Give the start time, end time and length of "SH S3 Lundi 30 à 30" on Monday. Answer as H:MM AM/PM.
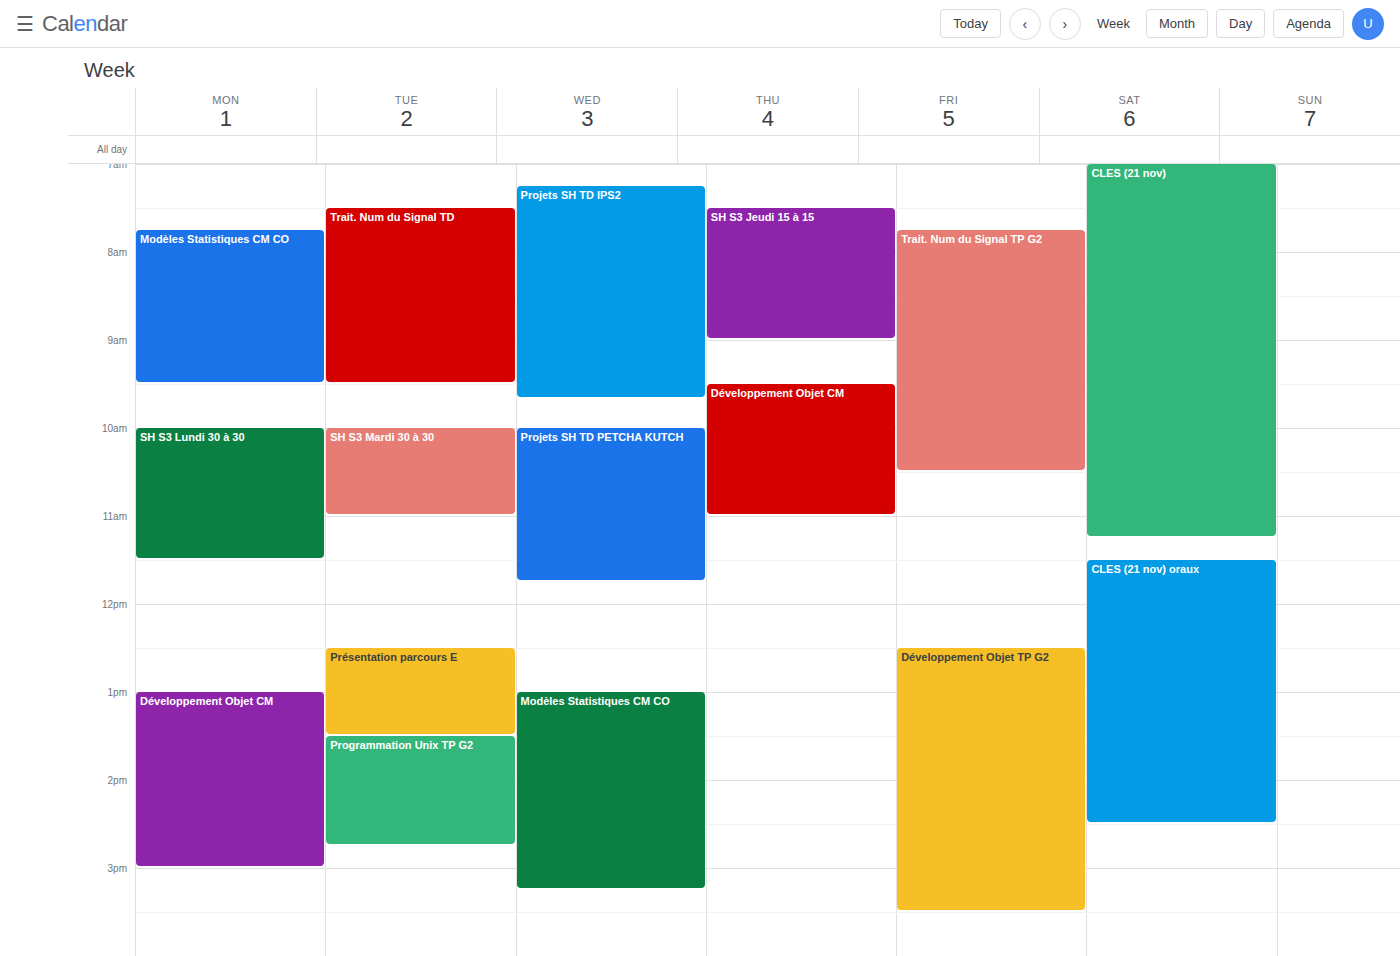
10:00 AM to 11:30 AM, 1 hour 30 minutes